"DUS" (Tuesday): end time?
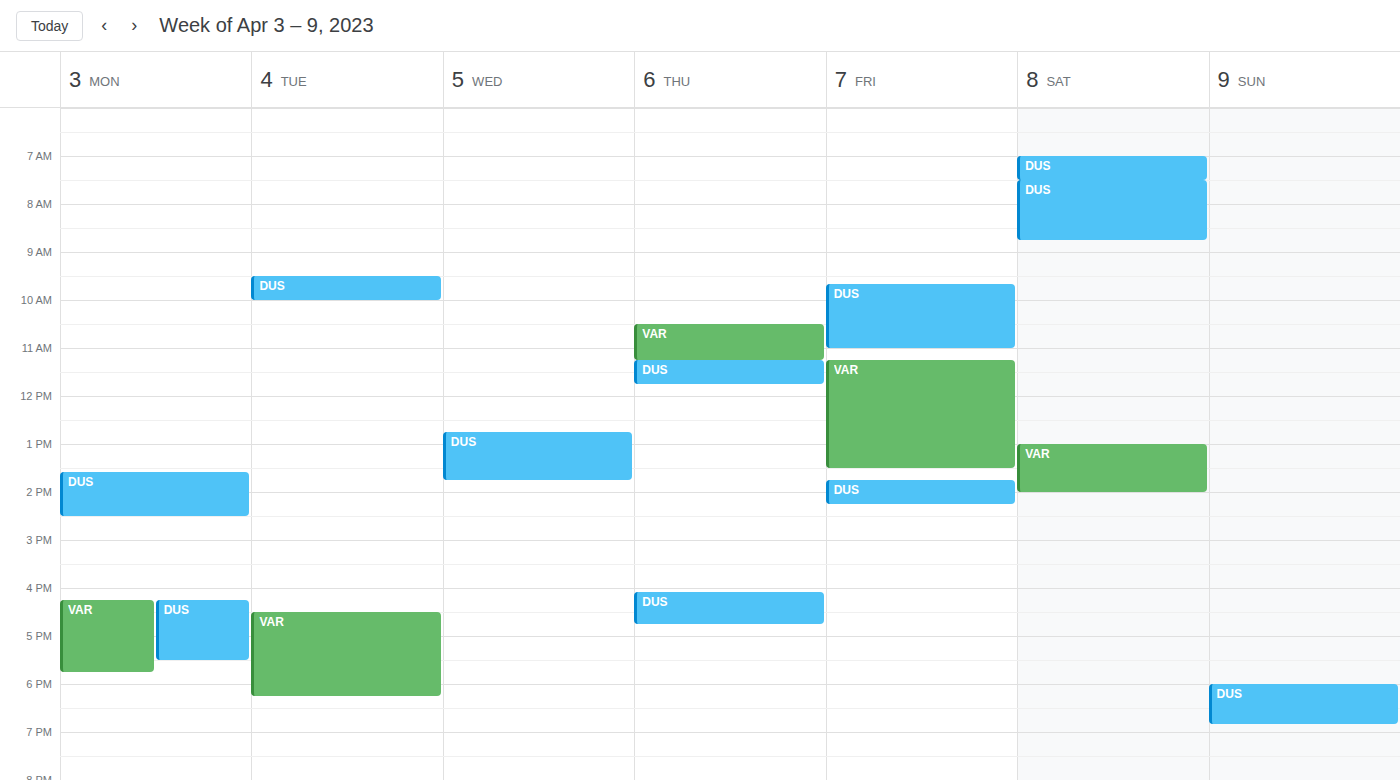
10:00 AM